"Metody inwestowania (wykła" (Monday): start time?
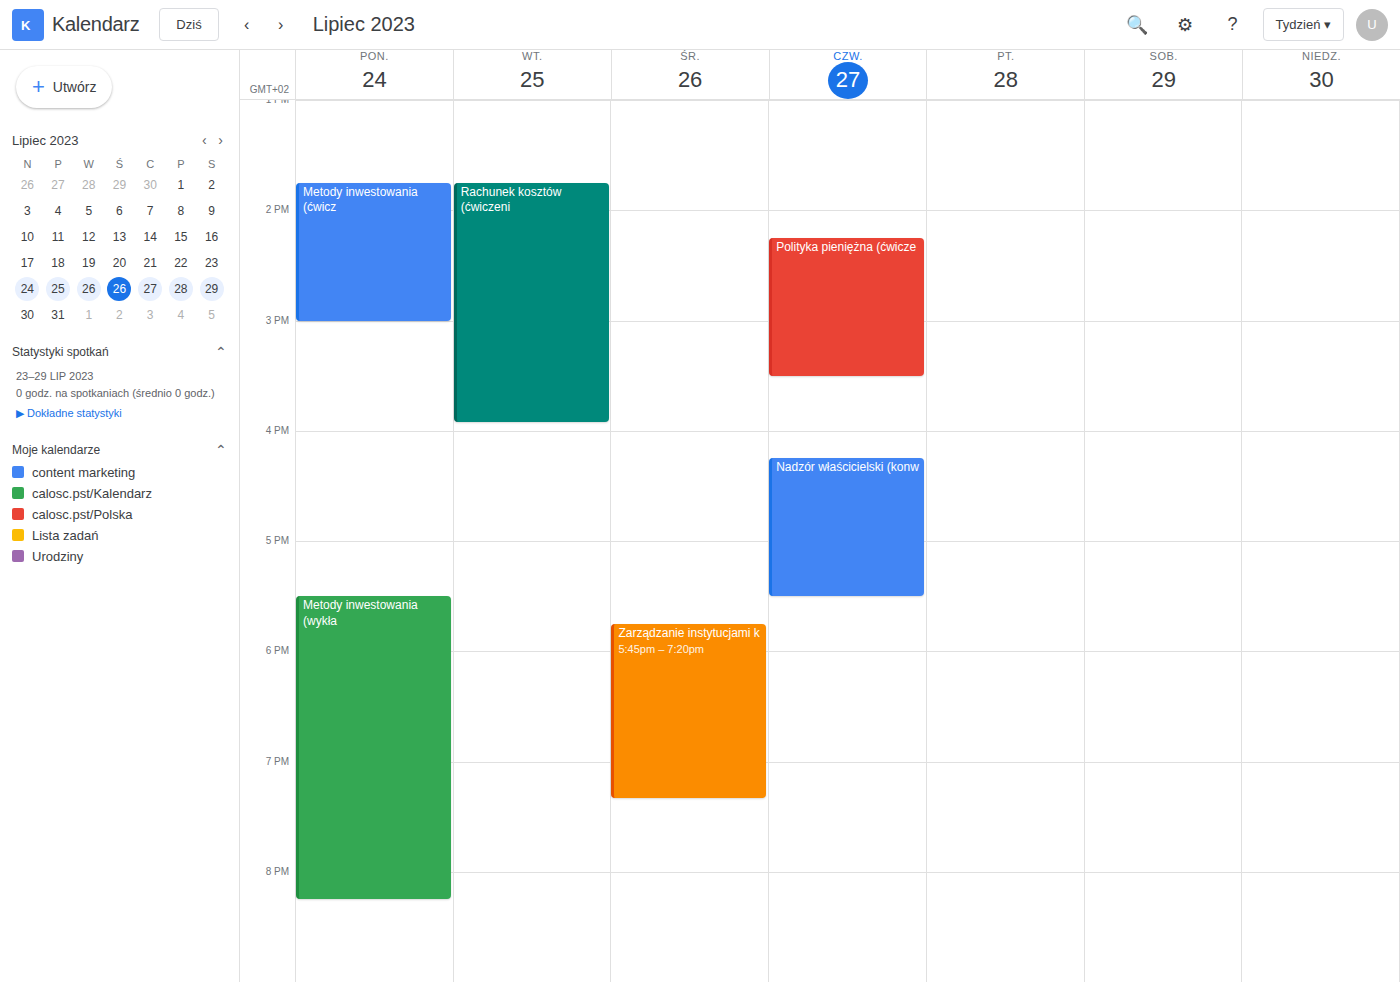
5:30 PM